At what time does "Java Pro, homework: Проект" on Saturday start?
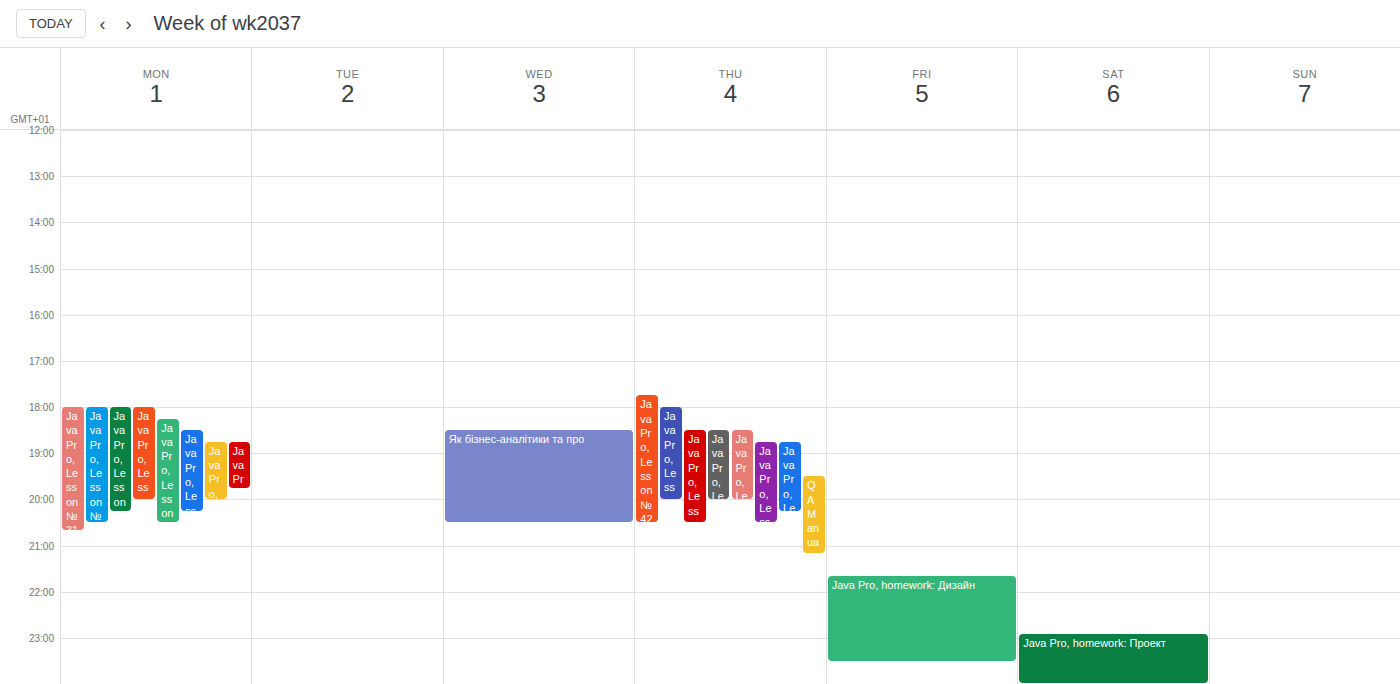
10:55 PM